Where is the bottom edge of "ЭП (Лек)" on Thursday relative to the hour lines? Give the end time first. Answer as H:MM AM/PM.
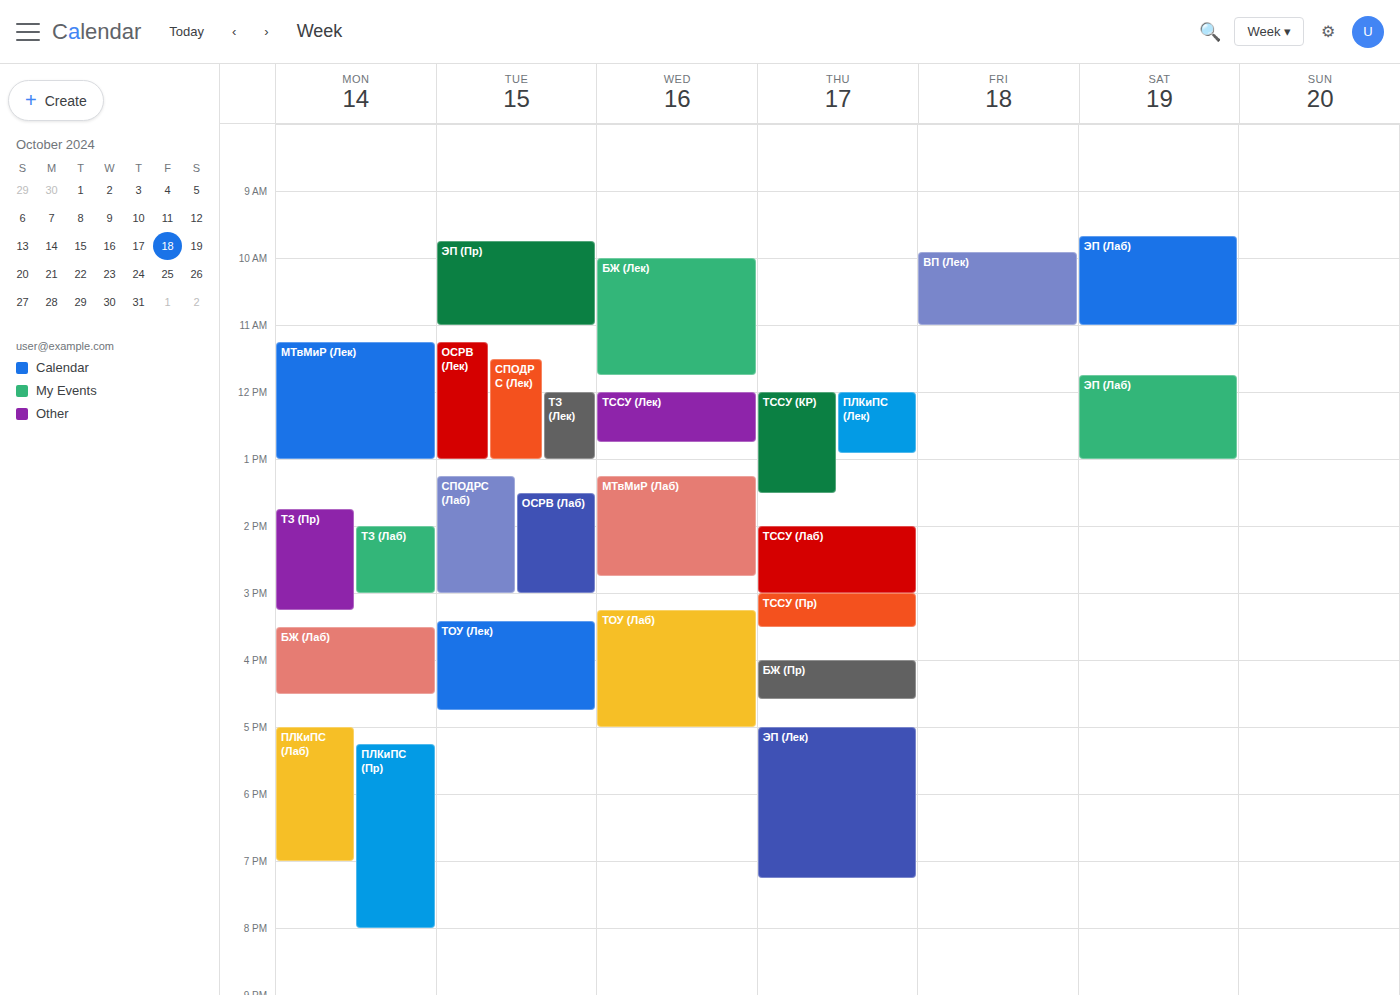
7:15 PM -- neither: a quarter of the way from the 7 PM line to the 8 PM line.